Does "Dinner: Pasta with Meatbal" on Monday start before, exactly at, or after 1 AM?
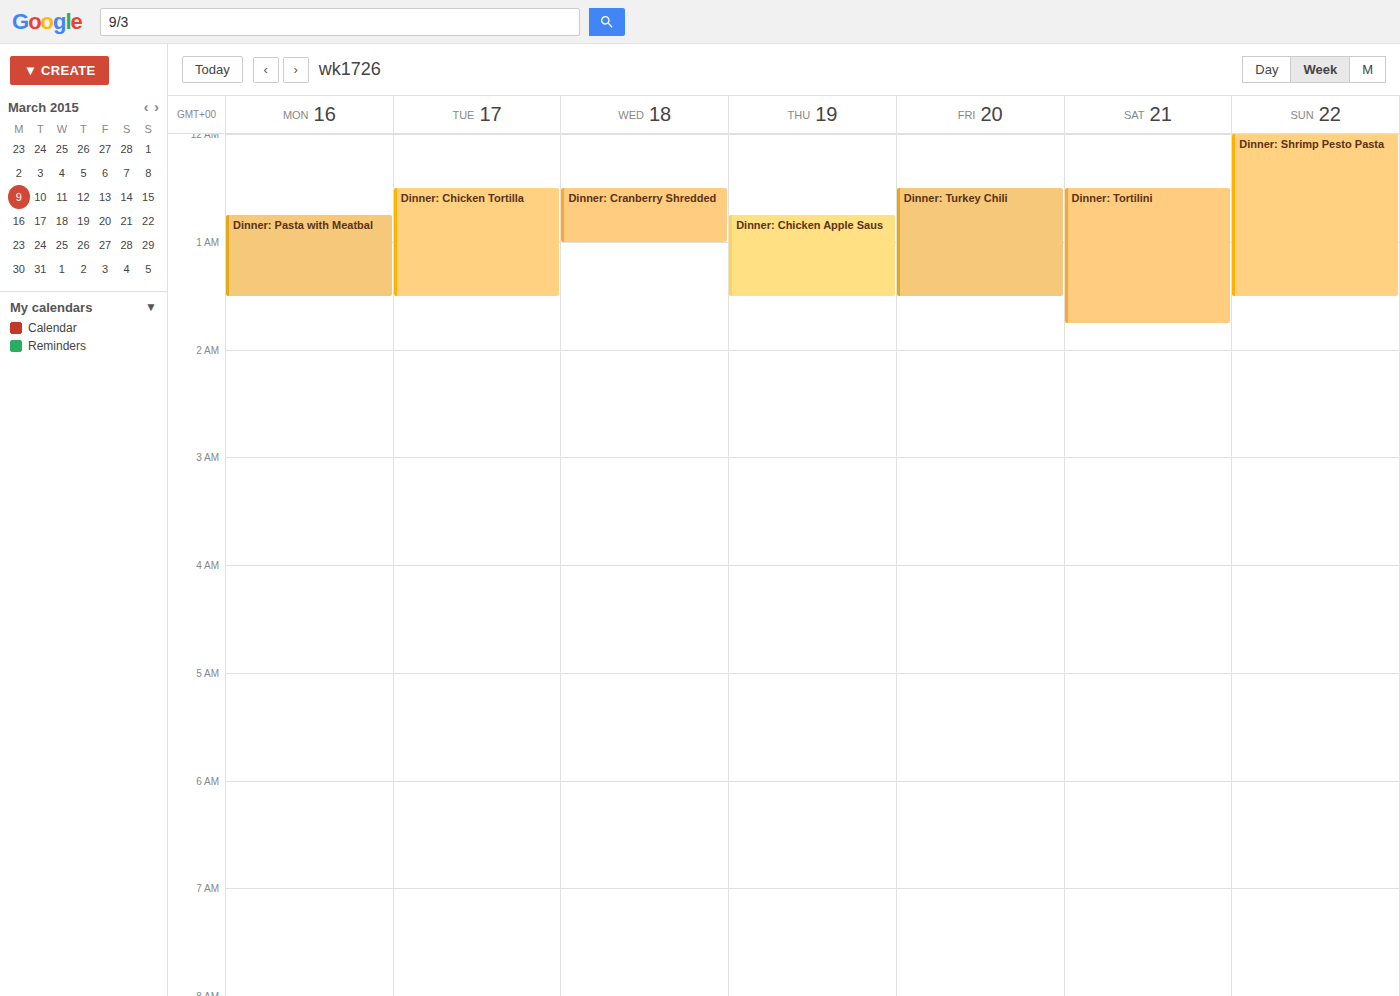
12:45 AM -- before 1 AM, 15 minutes above the 1 AM line.